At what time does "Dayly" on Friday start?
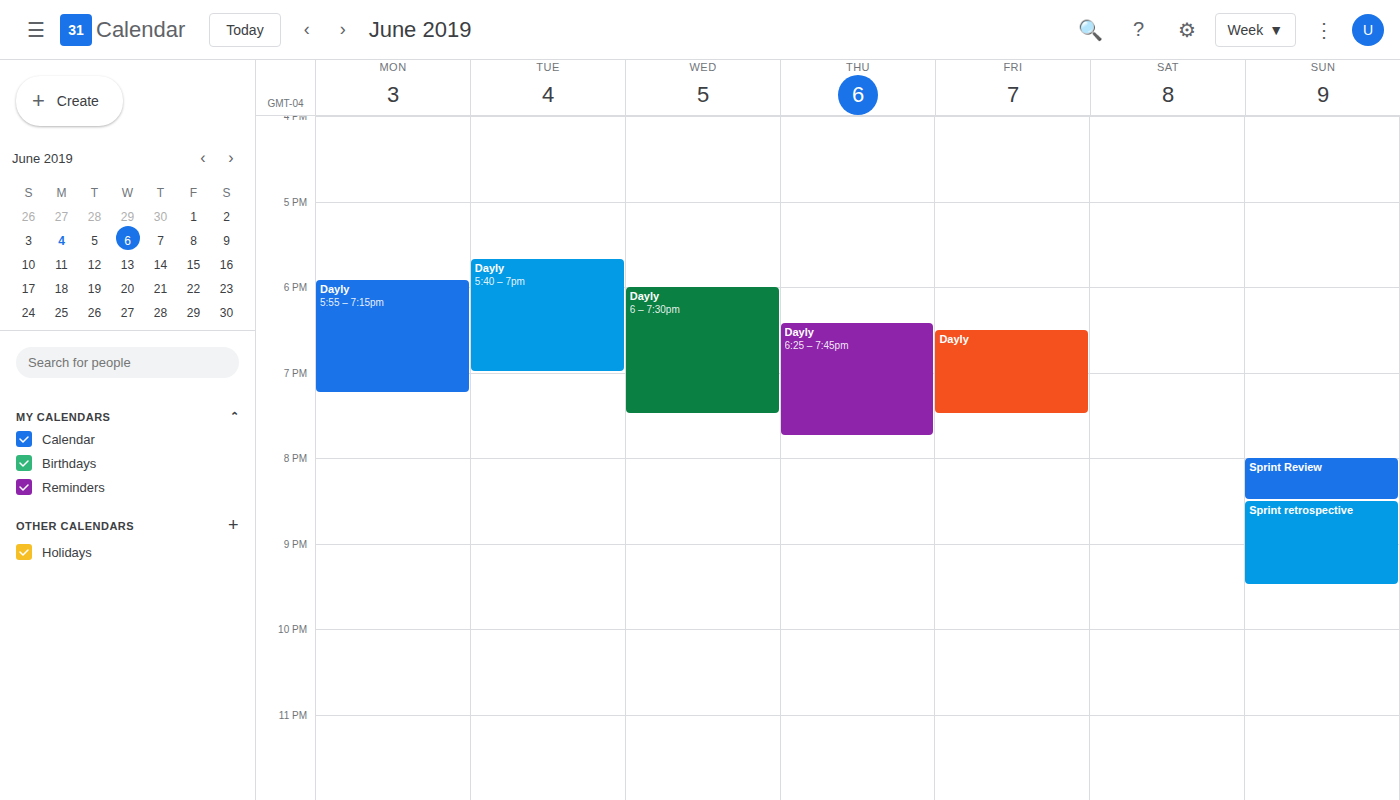
6:30 PM